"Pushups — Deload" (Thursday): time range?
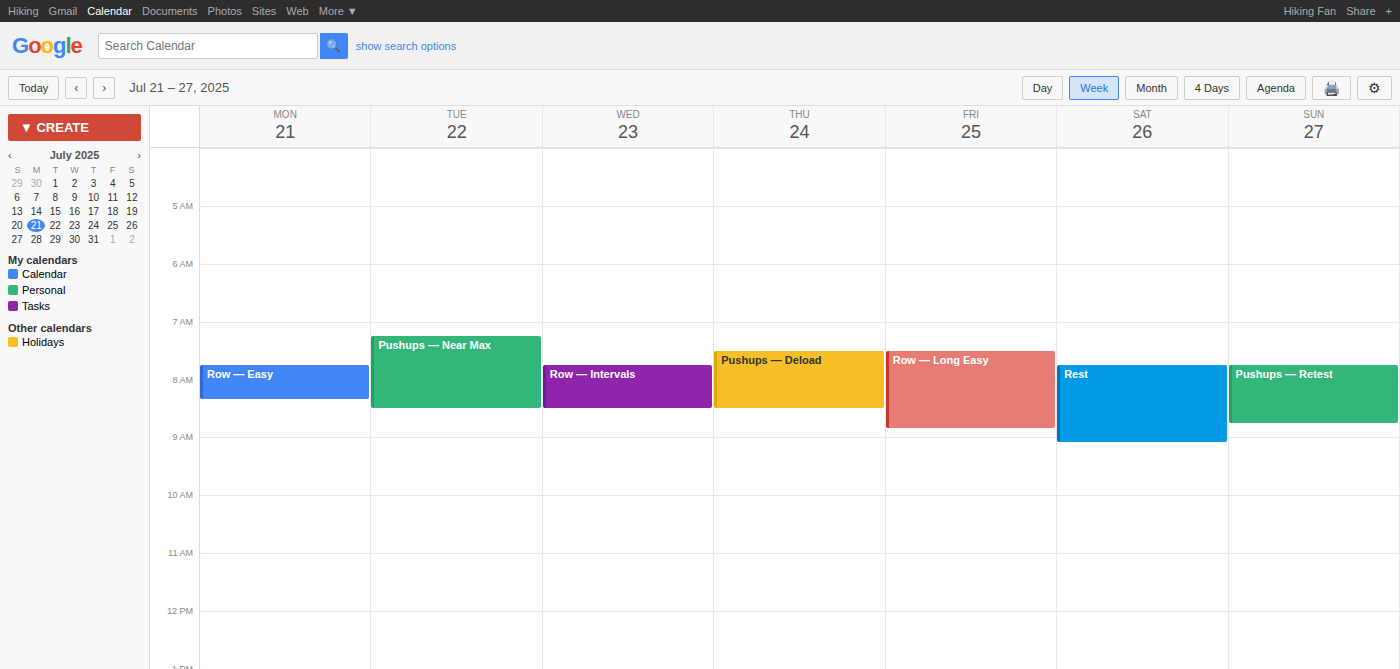
07:30 to 08:30